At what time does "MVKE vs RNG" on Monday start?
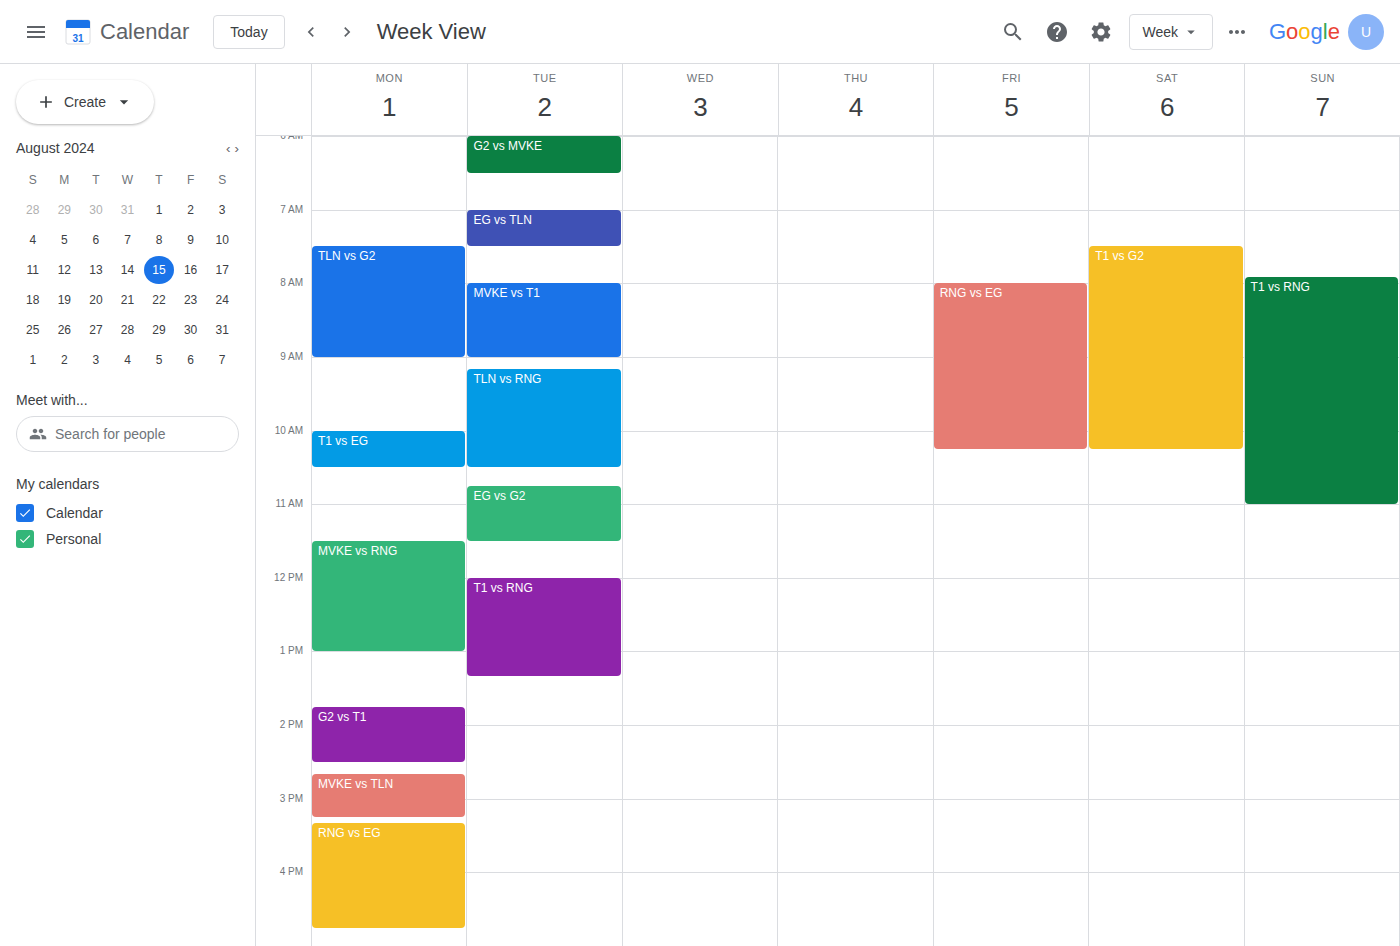
11:30 AM